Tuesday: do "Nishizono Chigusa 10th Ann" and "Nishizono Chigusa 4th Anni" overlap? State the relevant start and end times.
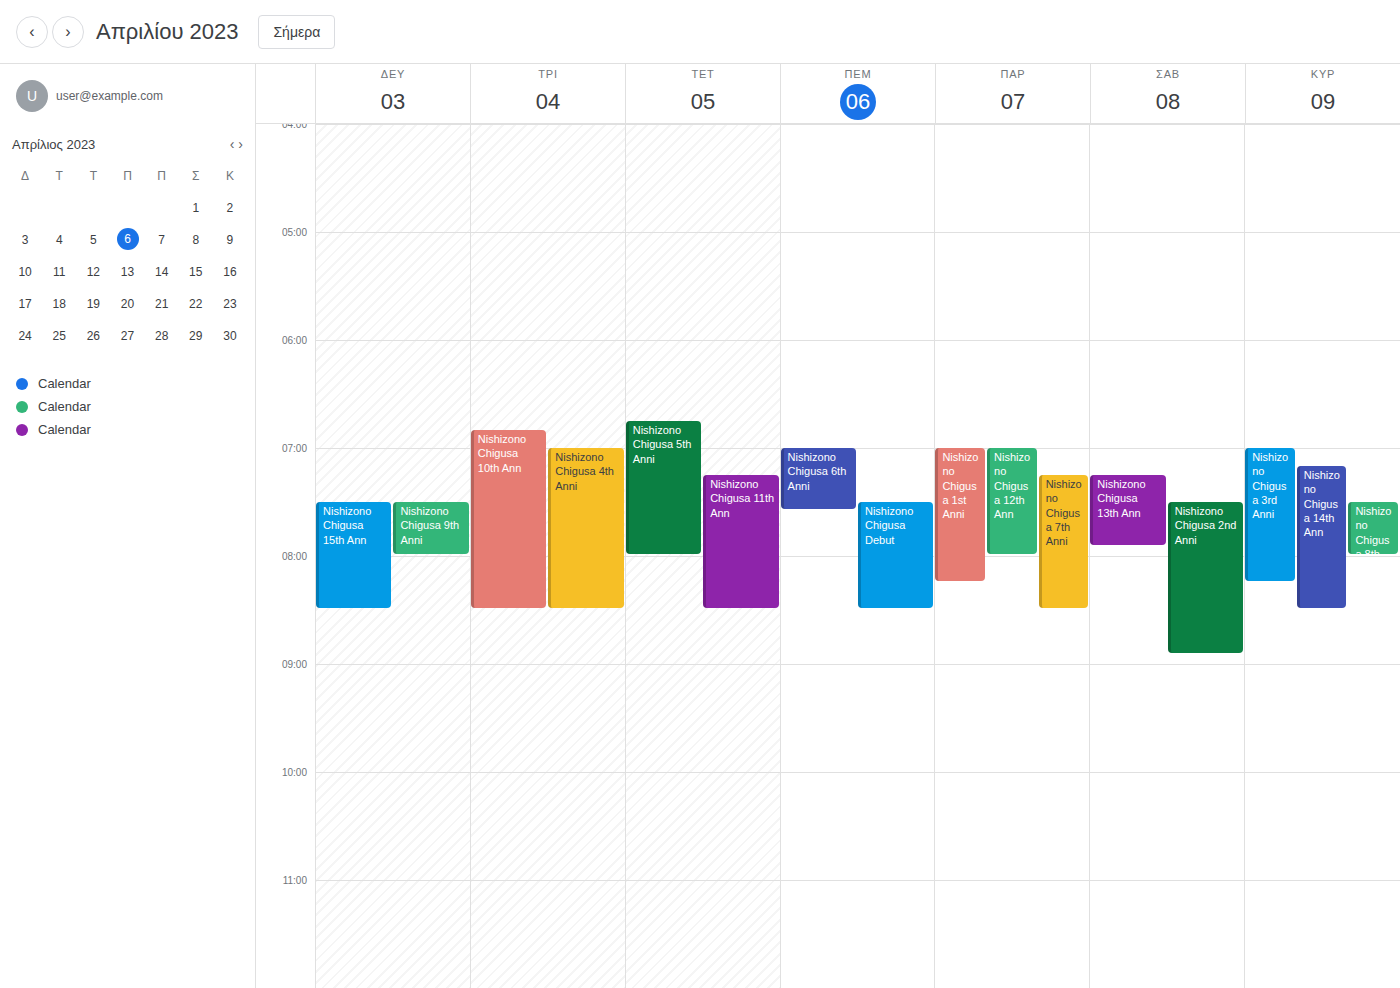
"Nishizono Chigusa 4th Anni" starts at 7:00 AM, before "Nishizono Chigusa 10th Ann" ends at 8:30 AM -- they overlap.